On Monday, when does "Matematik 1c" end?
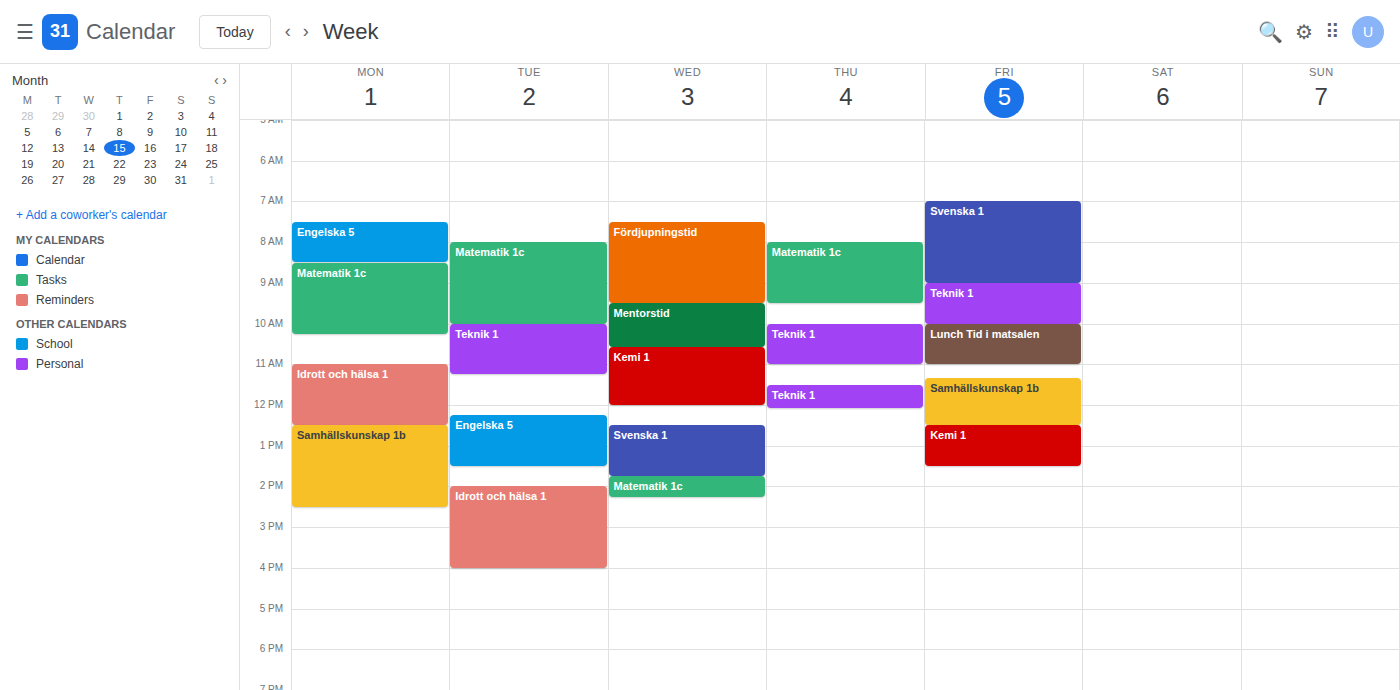
10:15